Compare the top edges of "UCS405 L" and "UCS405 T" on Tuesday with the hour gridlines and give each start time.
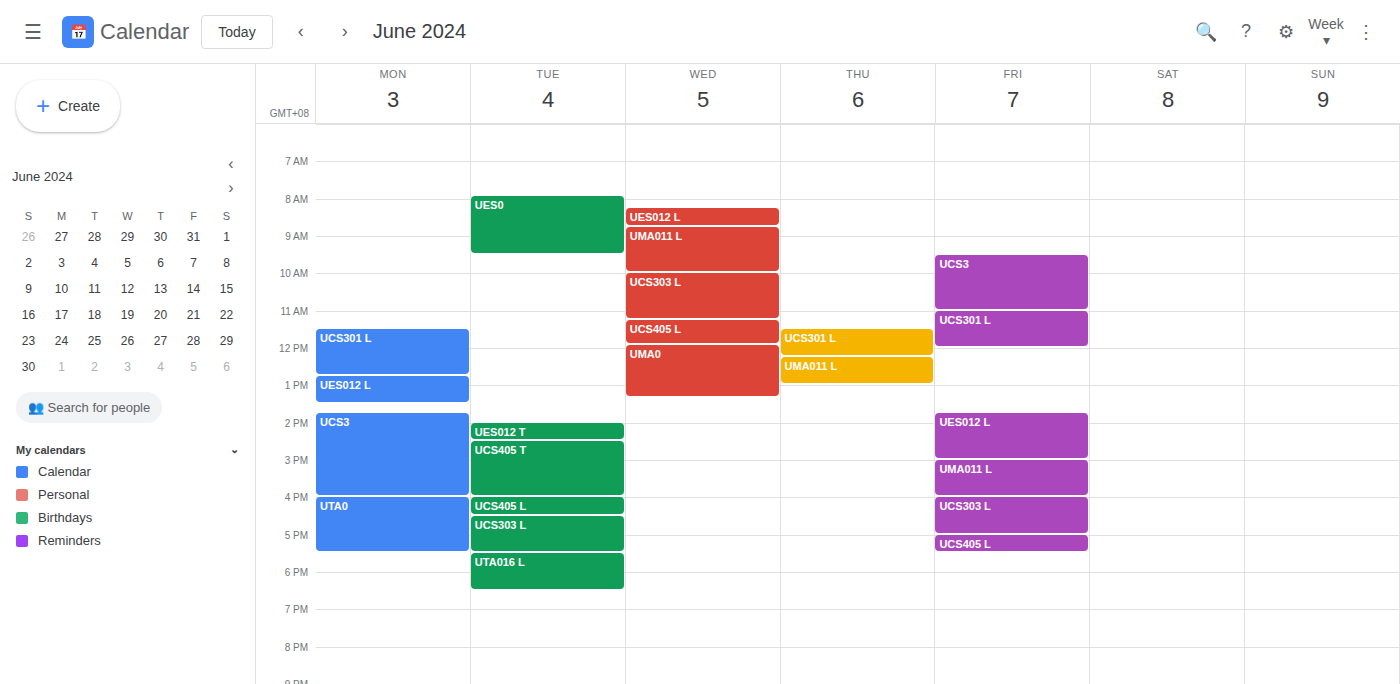
"UCS405 L": 4:00 PM, exactly on the 4 PM line. "UCS405 T": 2:30 PM, halfway between the 2 PM and 3 PM lines.